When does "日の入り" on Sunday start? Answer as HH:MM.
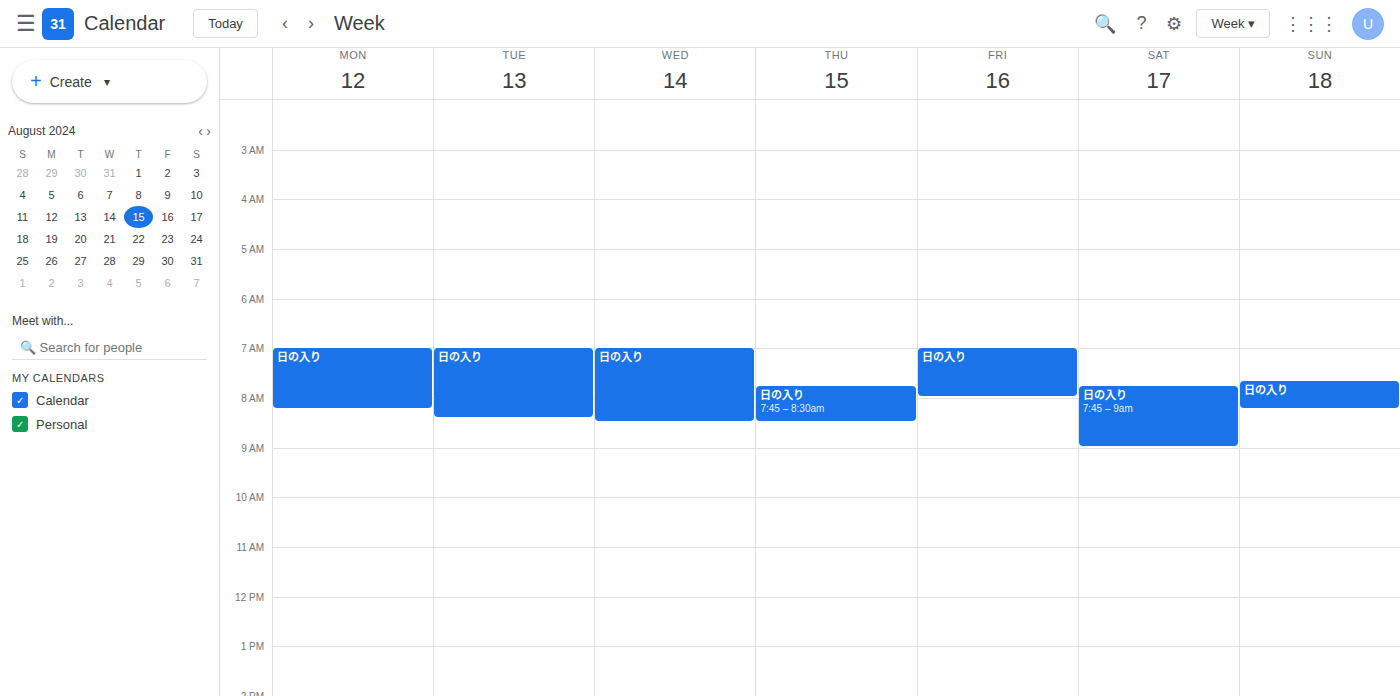
07:40